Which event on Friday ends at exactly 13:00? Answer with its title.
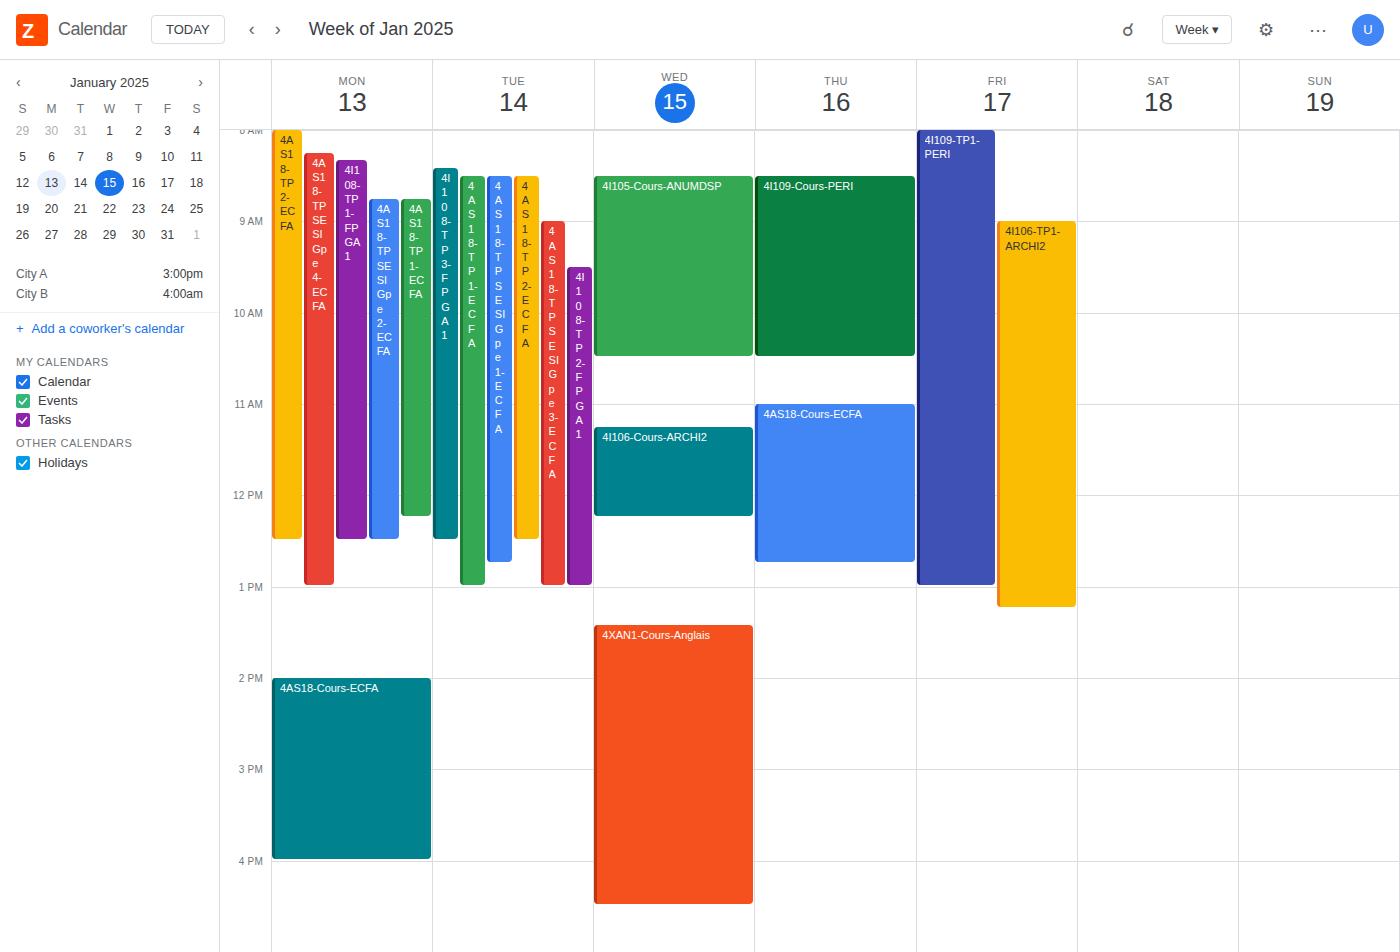
"4I109-TP1-PERI"